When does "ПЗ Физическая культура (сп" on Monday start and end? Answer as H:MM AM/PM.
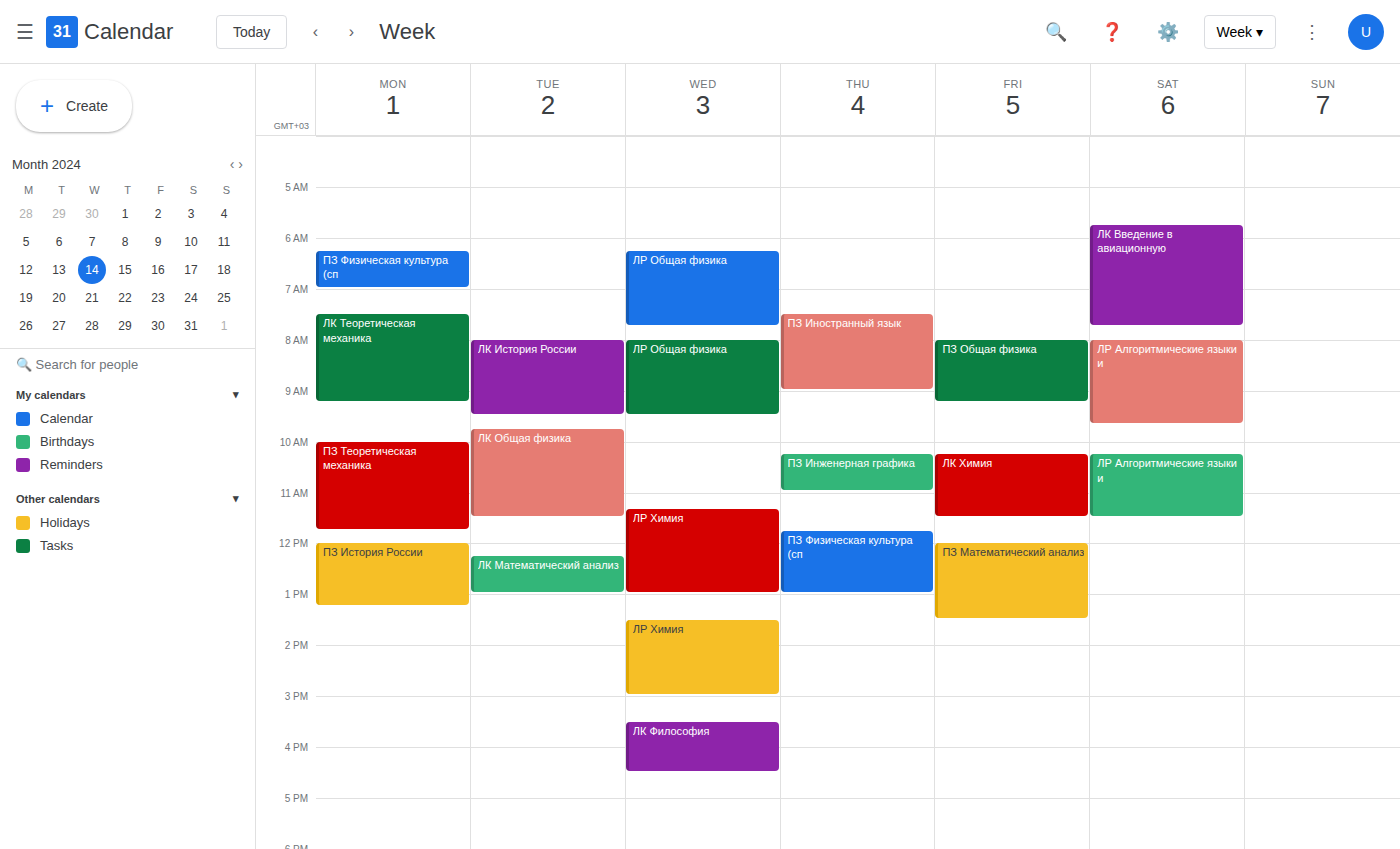
6:15 AM to 7:00 AM